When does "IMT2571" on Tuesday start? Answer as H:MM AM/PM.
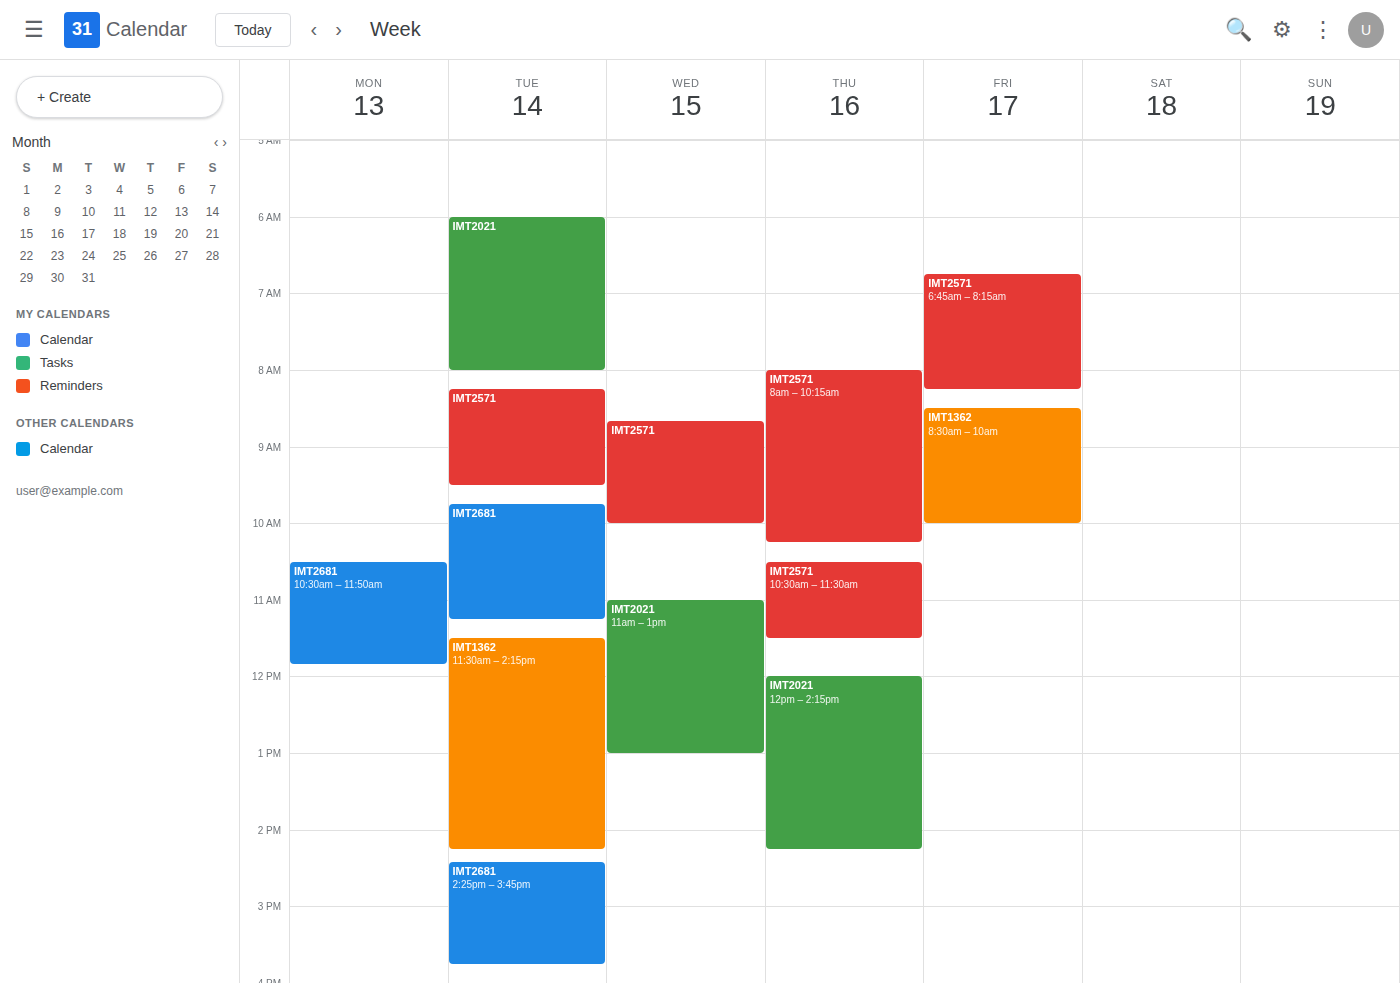
8:15 AM